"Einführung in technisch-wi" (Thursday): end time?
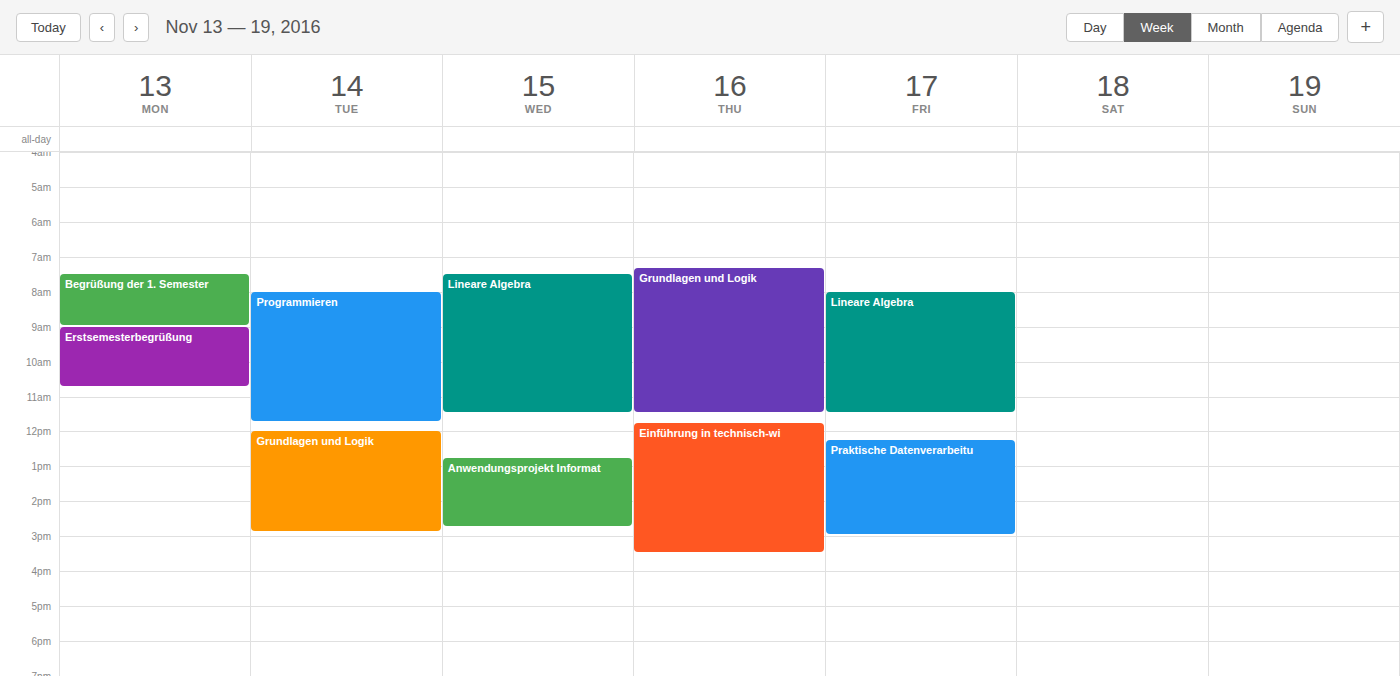
3:30 PM